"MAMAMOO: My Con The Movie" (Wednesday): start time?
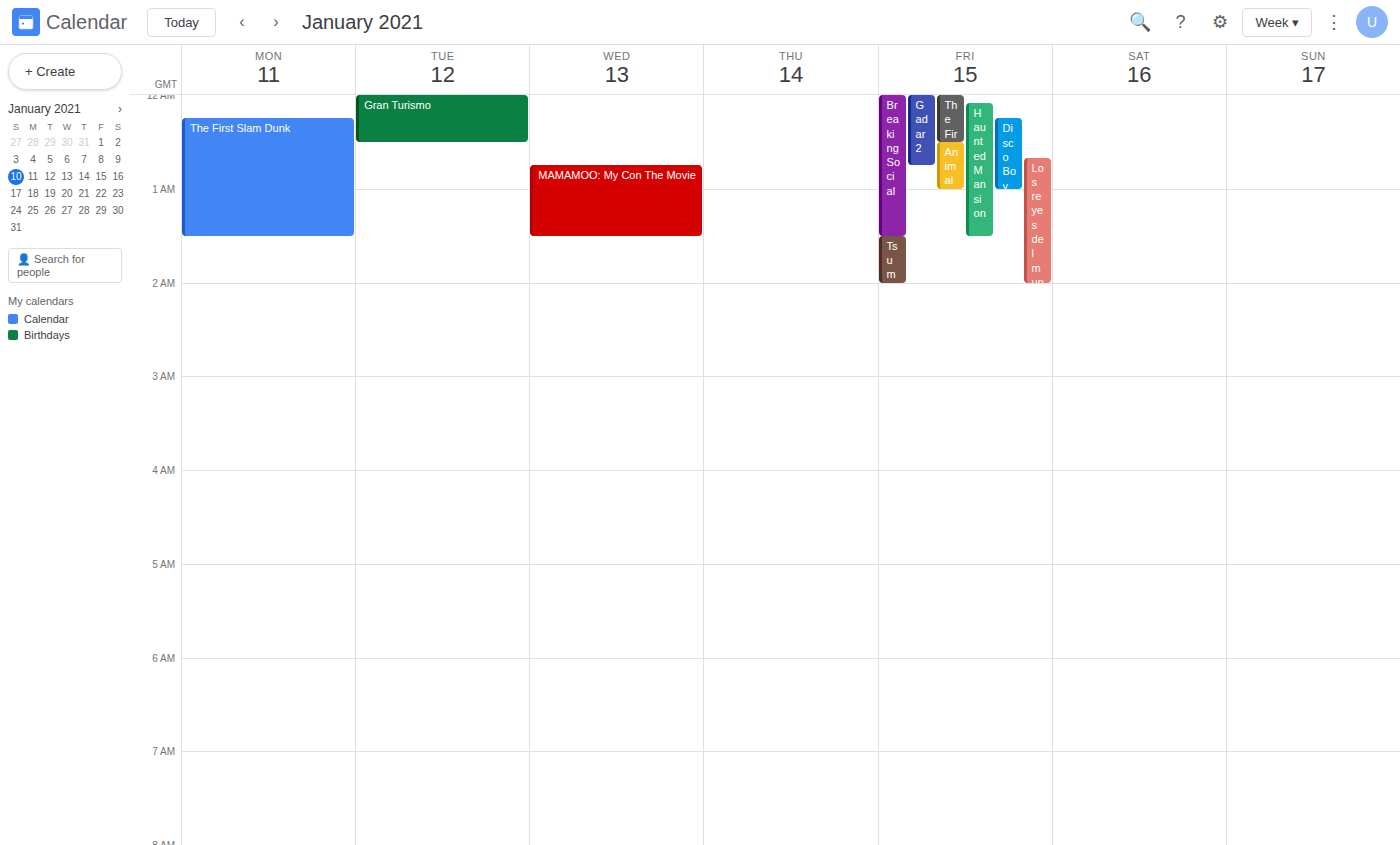
00:45